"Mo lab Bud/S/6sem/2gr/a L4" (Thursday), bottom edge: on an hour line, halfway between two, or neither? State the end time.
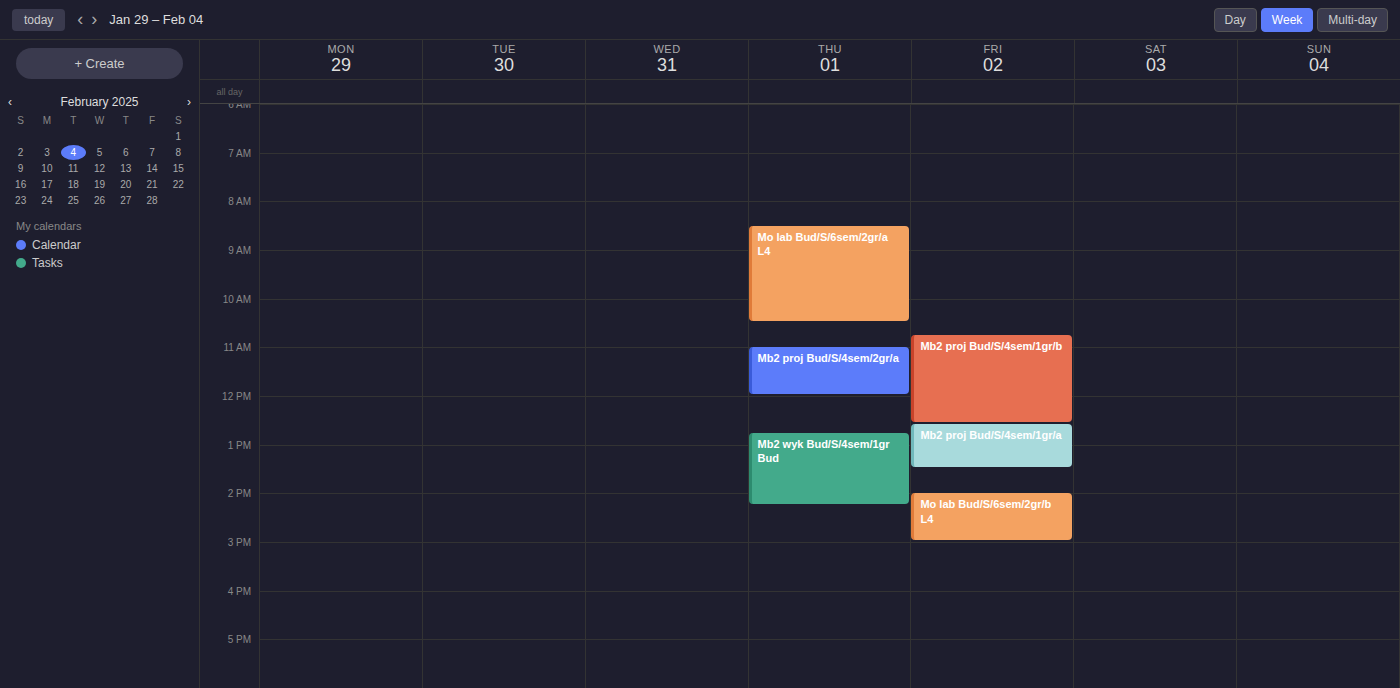
10:30 -- halfway between the 10:00 and 11:00 lines.